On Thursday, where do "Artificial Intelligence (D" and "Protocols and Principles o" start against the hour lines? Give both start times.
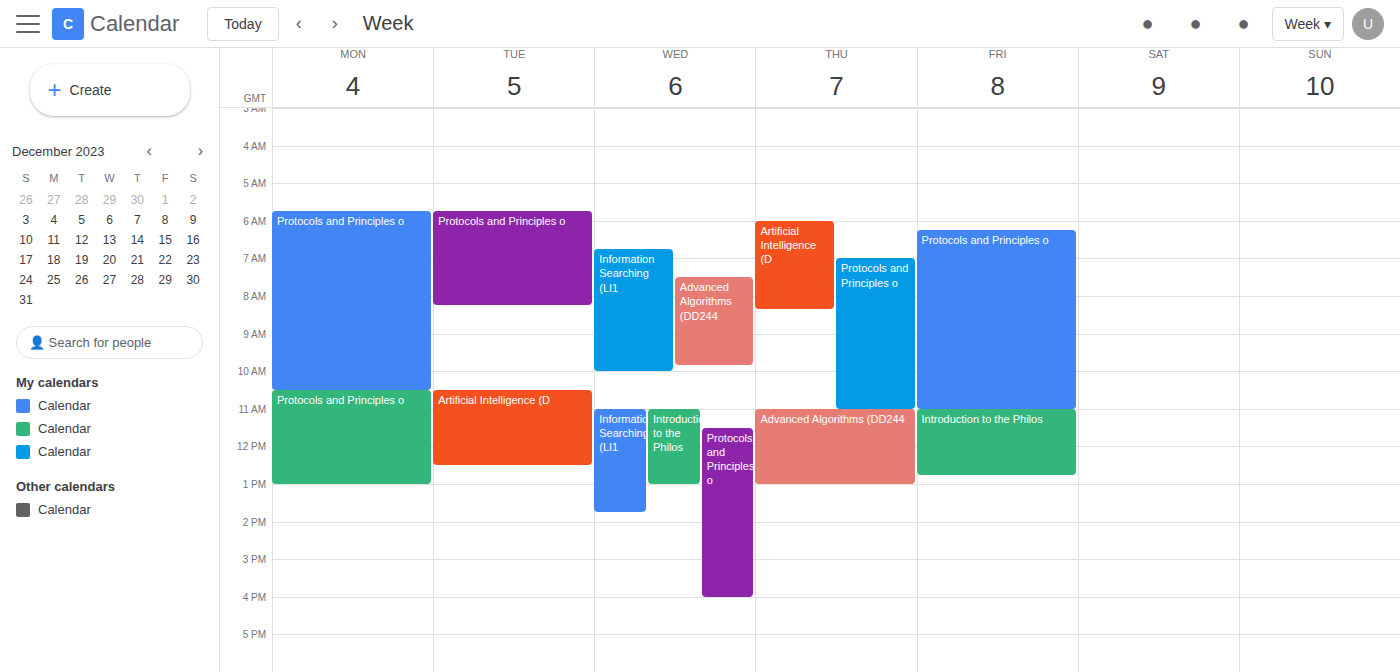
"Artificial Intelligence (D": 6:00 AM, exactly on the 6 AM line. "Protocols and Principles o": 7:00 AM, exactly on the 7 AM line.